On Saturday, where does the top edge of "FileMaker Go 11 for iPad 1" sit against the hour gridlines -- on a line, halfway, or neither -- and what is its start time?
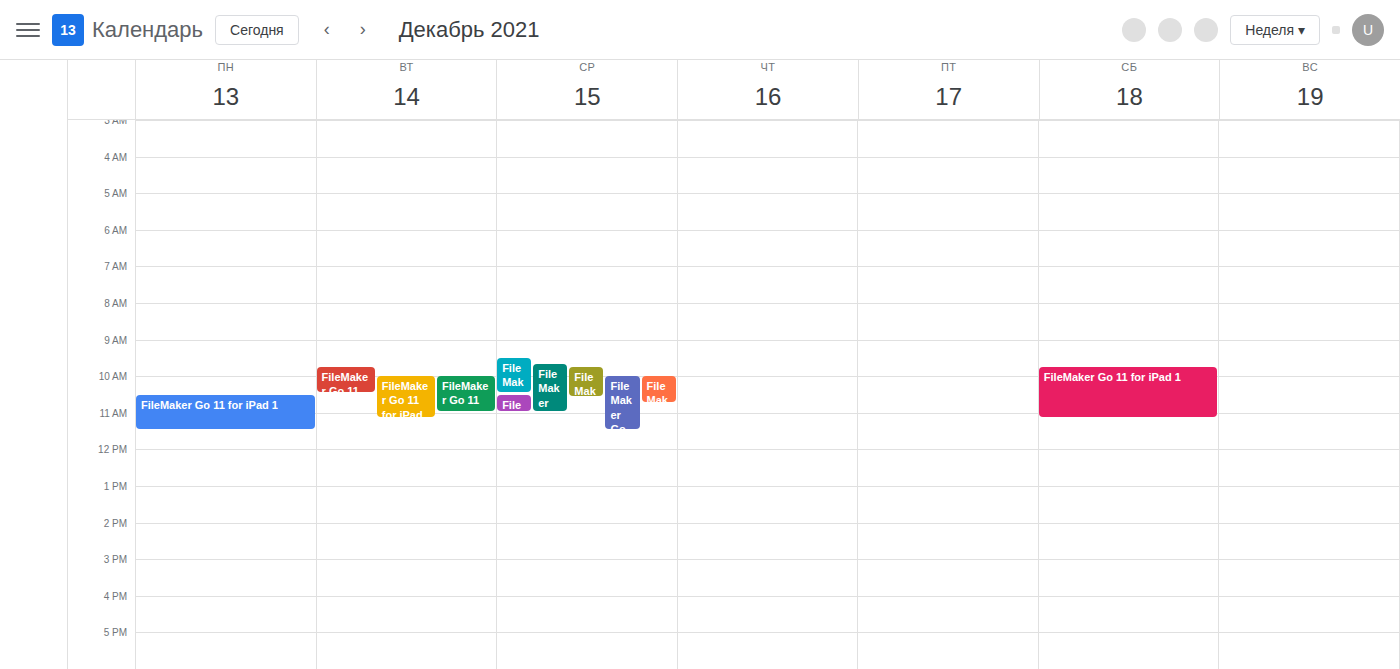
09:45 -- neither: three quarters of the way from the 09:00 line to the 10:00 line.